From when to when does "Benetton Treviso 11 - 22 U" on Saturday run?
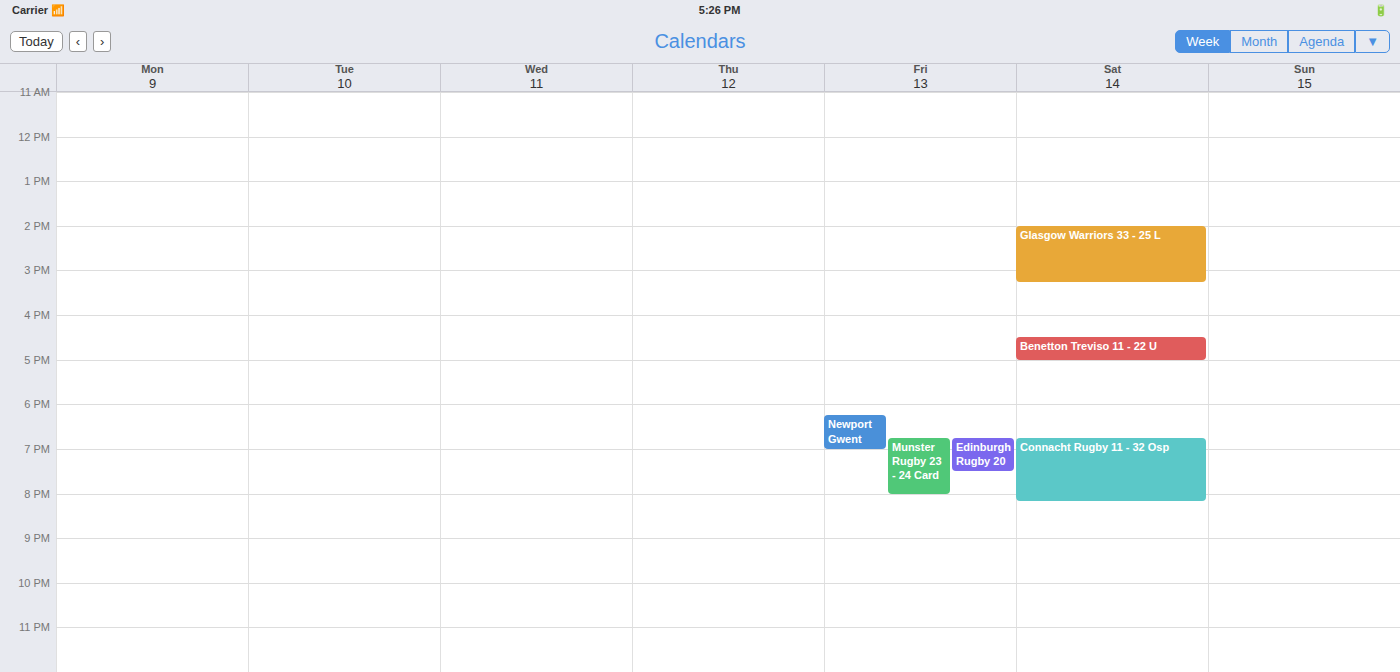
4:30 PM to 5:00 PM